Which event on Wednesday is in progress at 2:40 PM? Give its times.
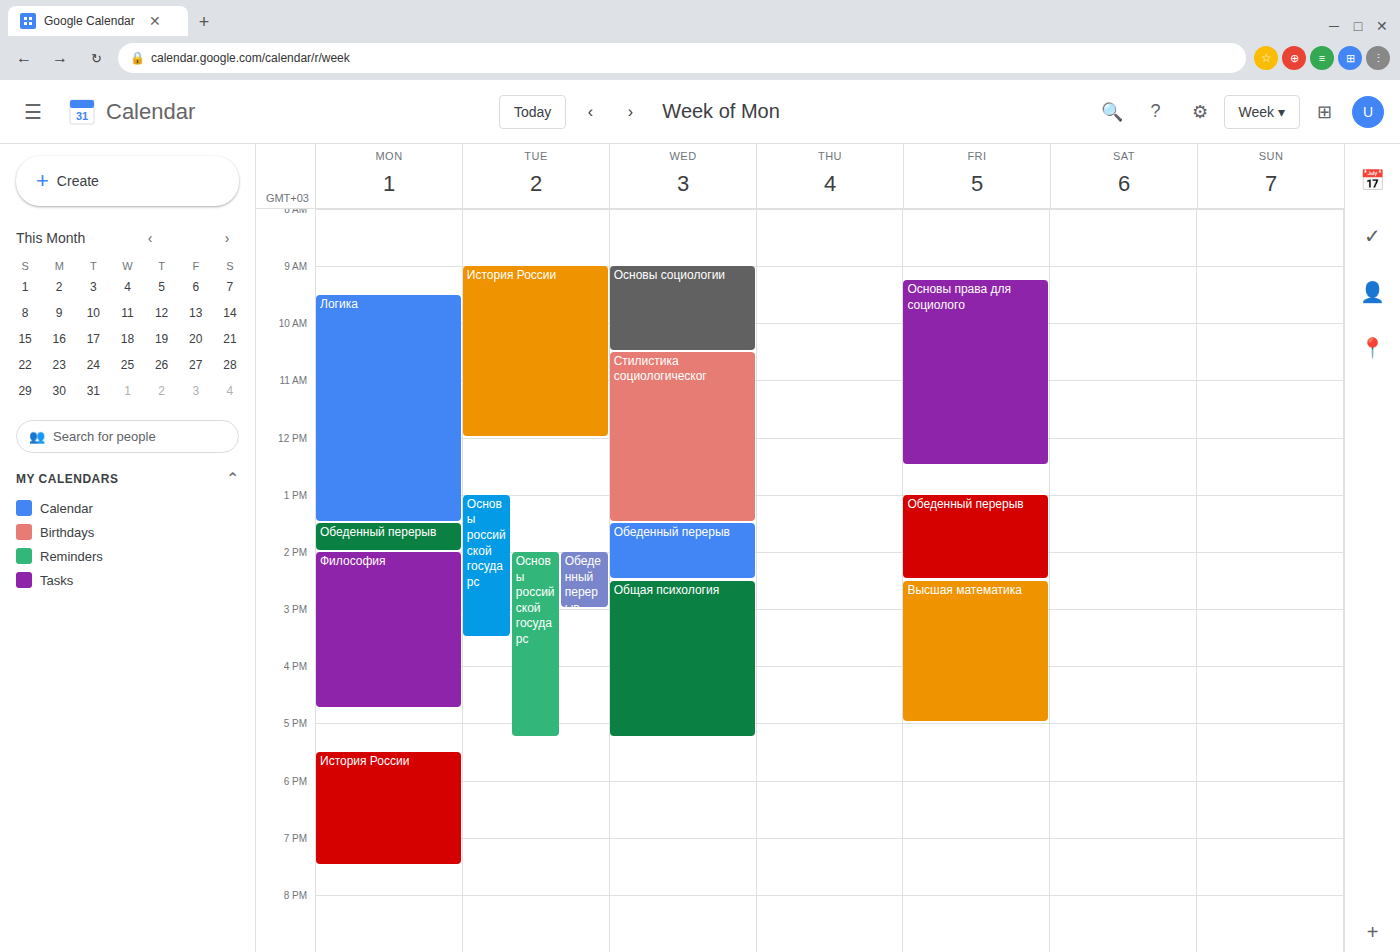
"Общая психология", 2:30 PM to 5:15 PM